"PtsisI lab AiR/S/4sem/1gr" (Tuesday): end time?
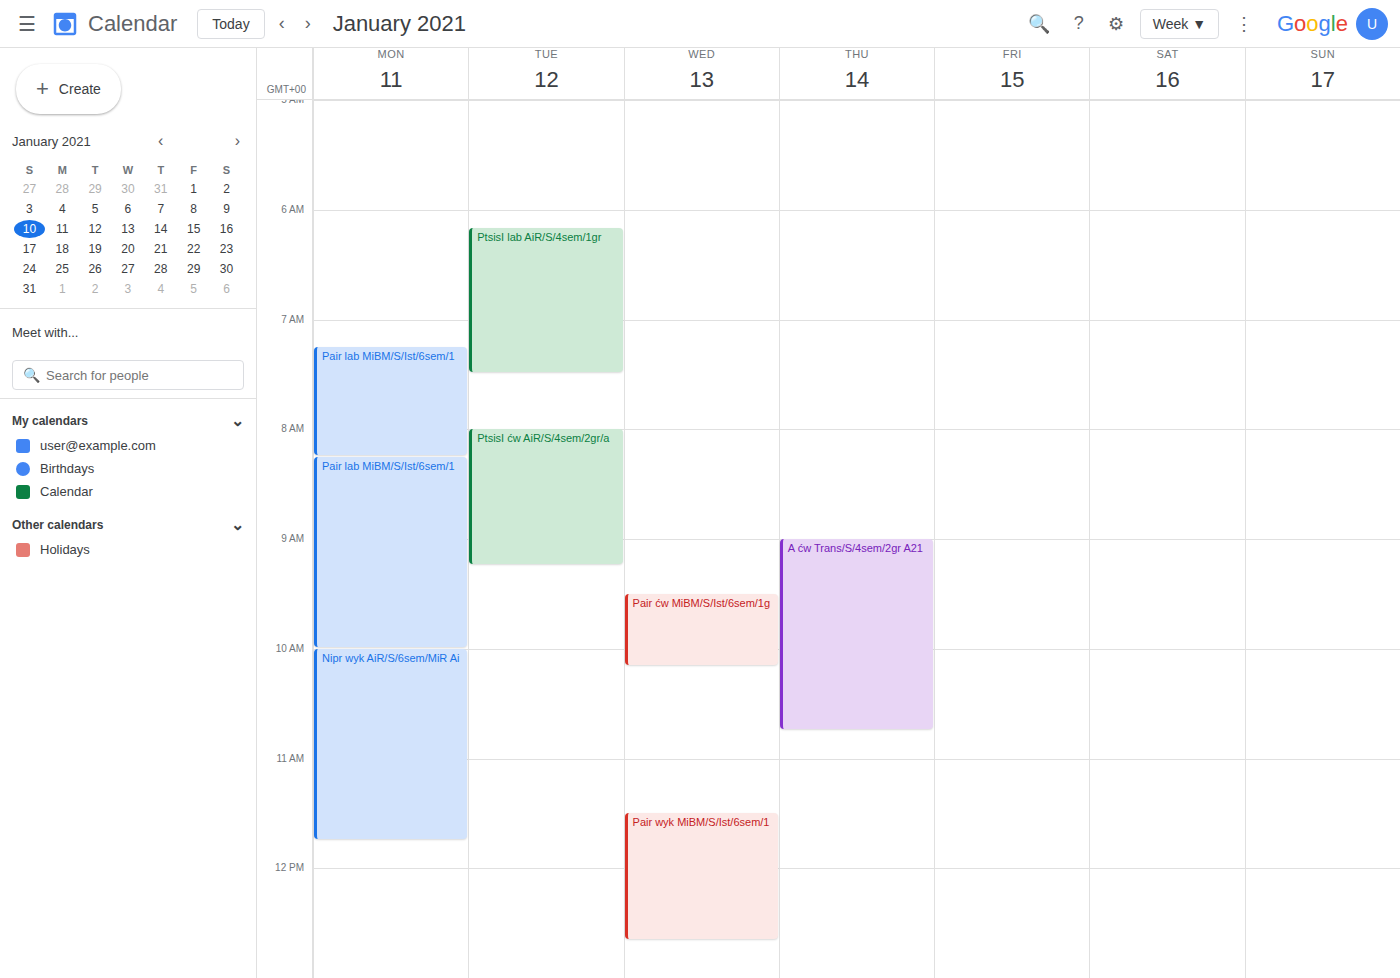
7:30 AM